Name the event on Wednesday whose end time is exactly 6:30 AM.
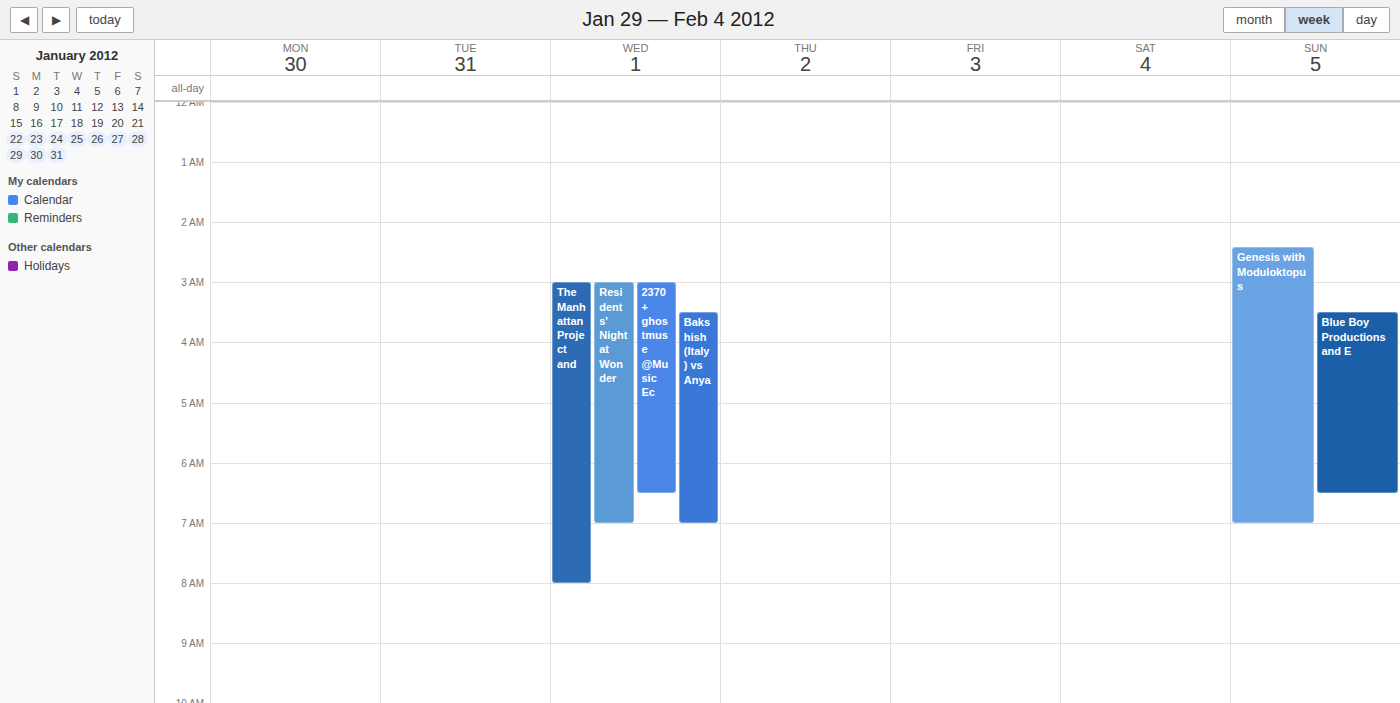
"2370 + ghostmuse @Music Ec"